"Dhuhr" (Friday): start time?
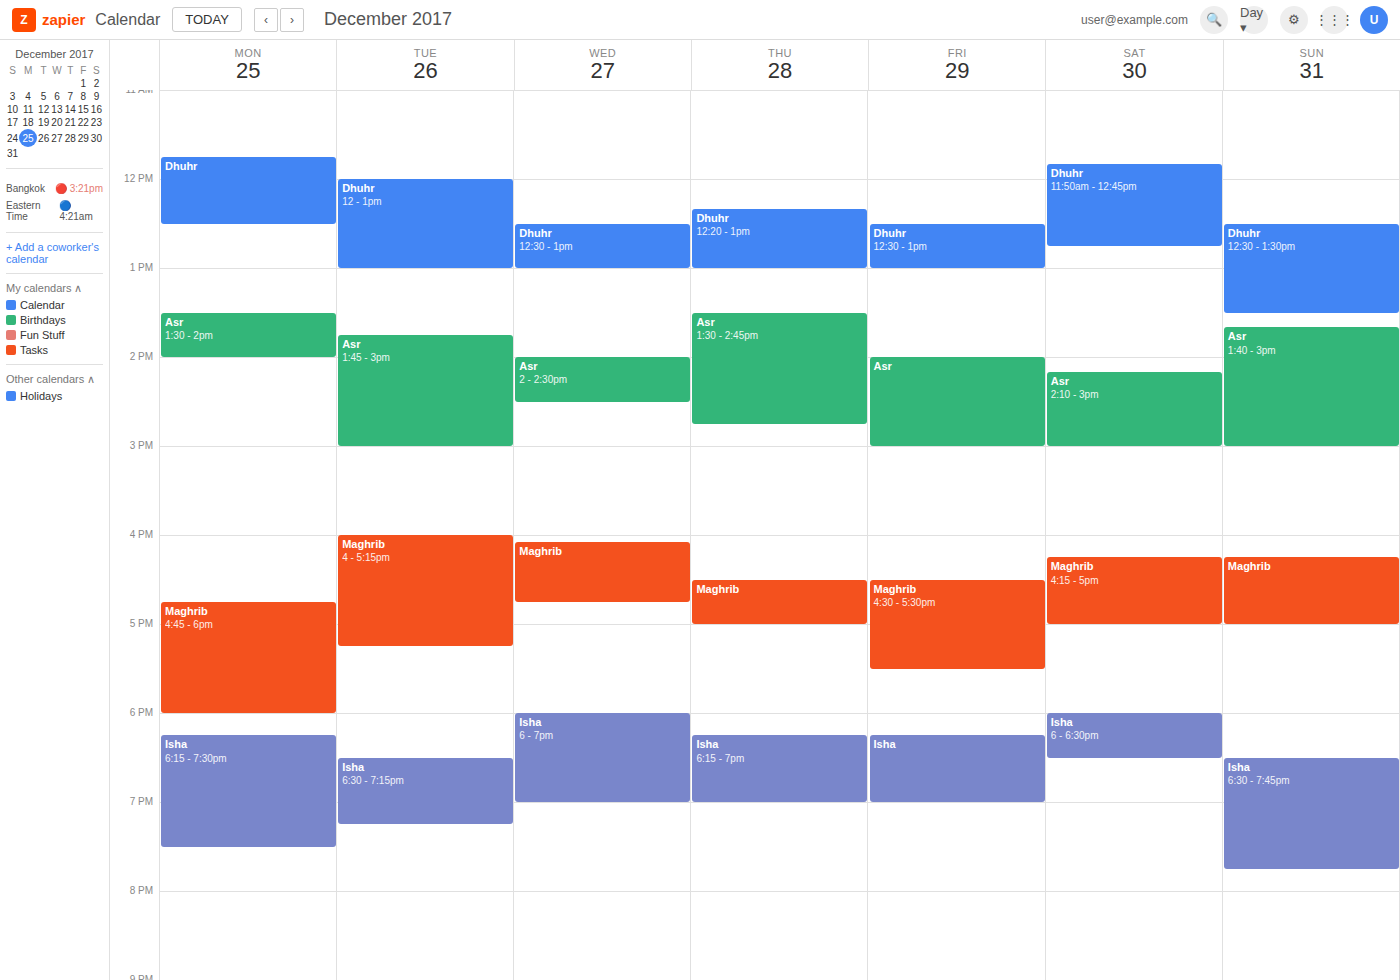
12:30 PM